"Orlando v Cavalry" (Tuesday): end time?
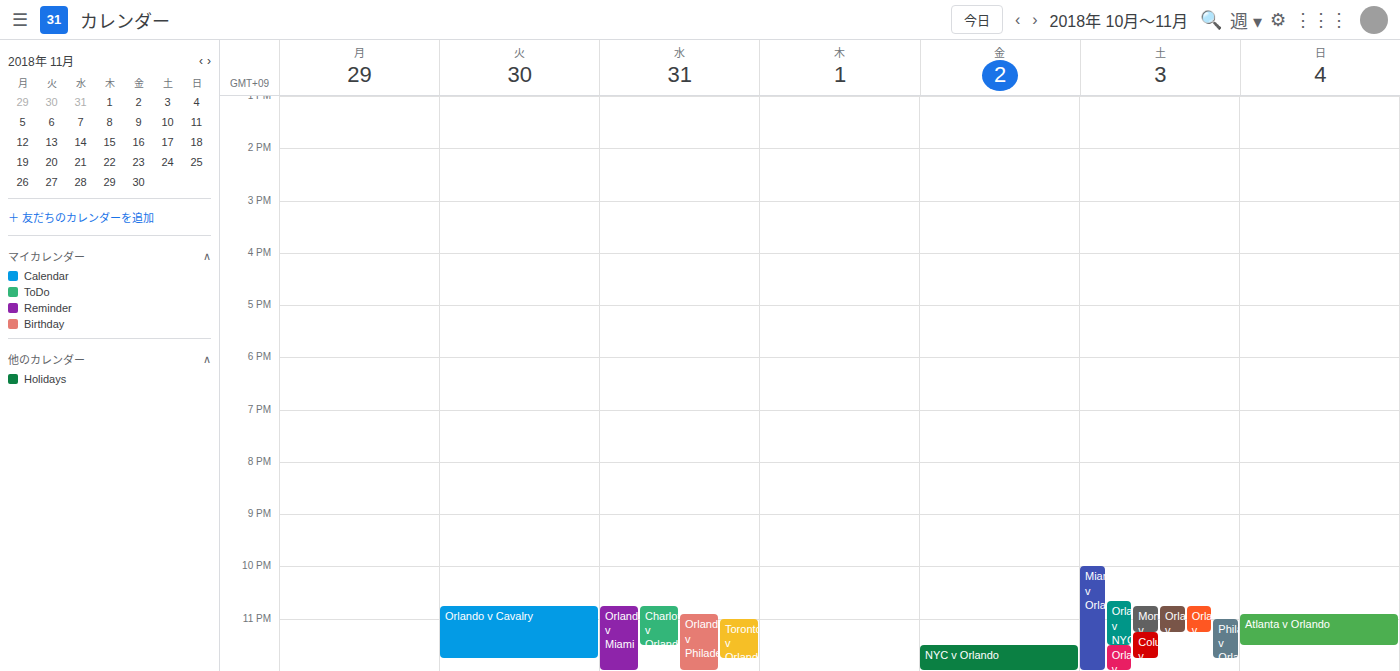
11:45 PM